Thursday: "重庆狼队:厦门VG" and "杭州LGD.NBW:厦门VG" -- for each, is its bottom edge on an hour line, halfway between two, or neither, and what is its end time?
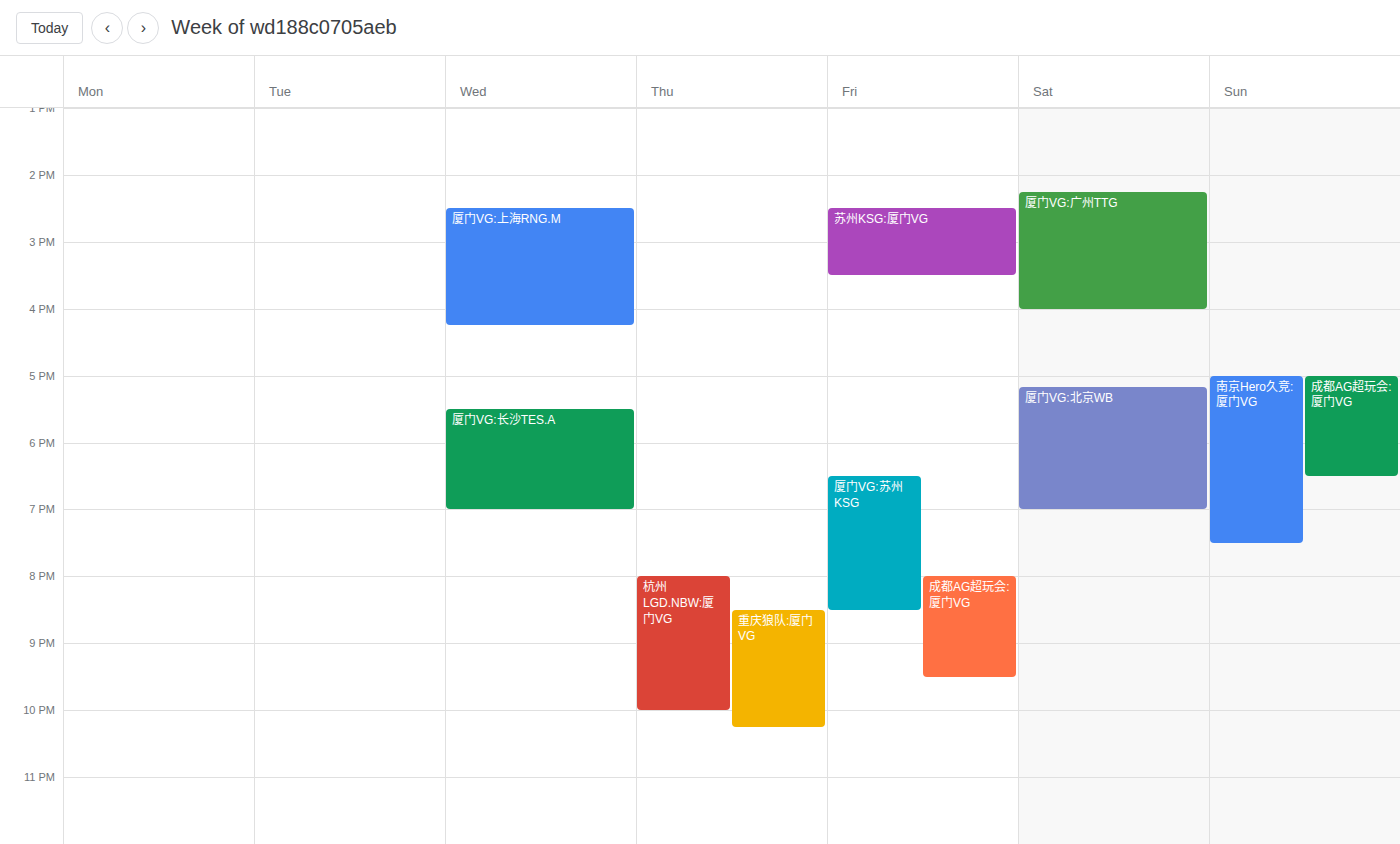
"重庆狼队:厦门VG": 10:15 PM, neither: a quarter of the way from the 10 PM line to the 11 PM line. "杭州LGD.NBW:厦门VG": 10:00 PM, exactly on the 10 PM line.